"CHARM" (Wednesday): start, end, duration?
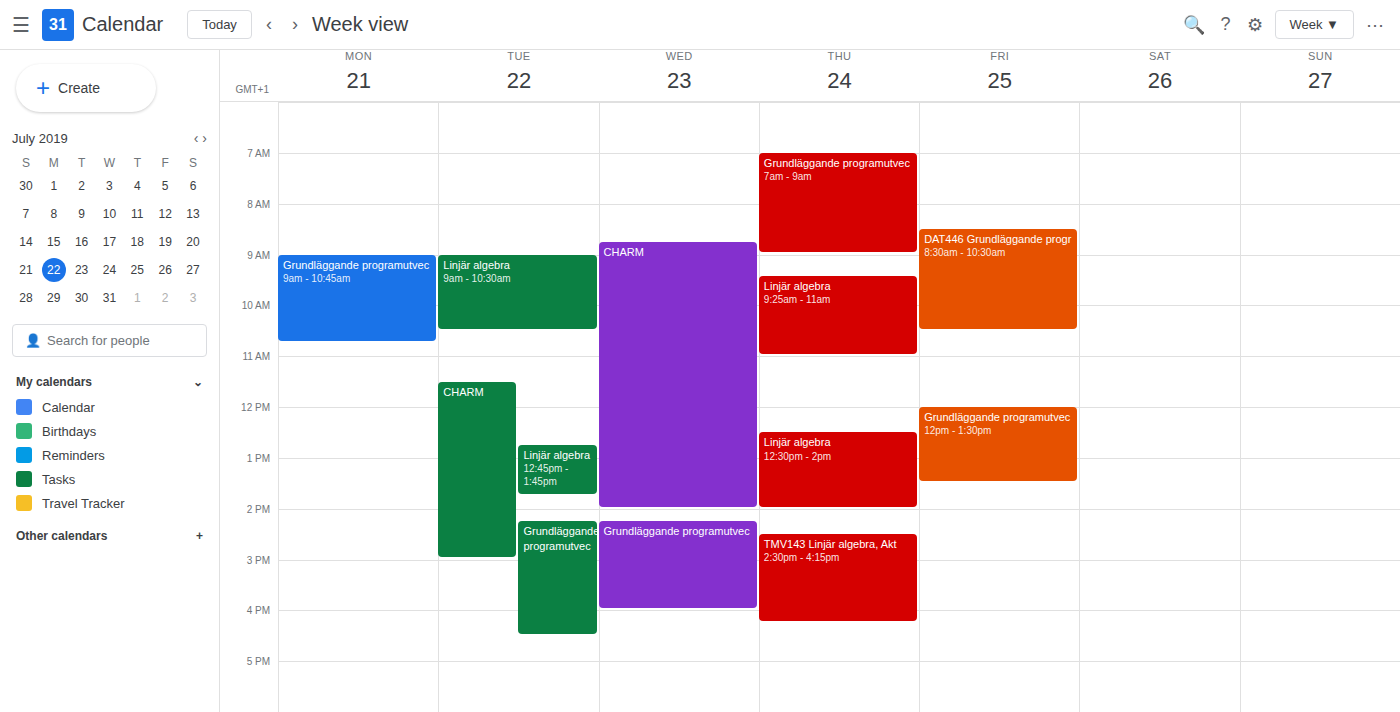
8:45 AM to 2:00 PM, 5 hours 15 minutes